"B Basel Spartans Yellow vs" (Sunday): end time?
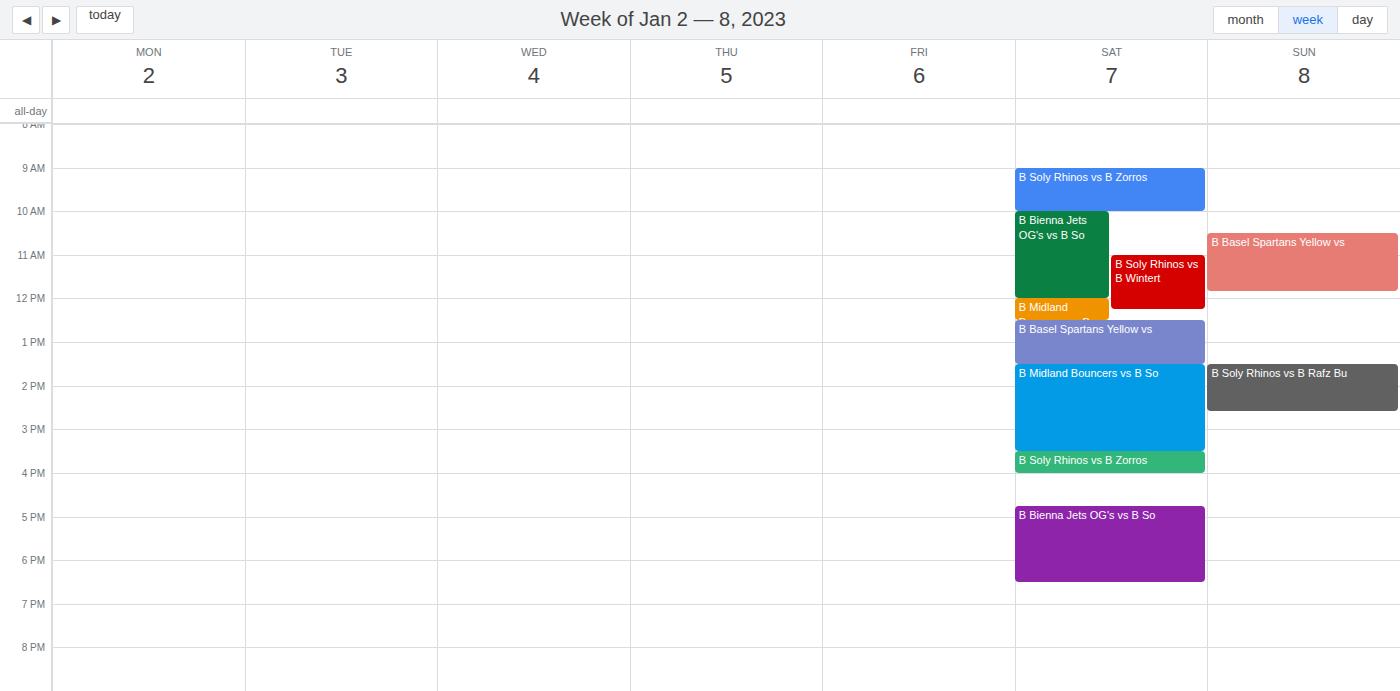
11:50 AM